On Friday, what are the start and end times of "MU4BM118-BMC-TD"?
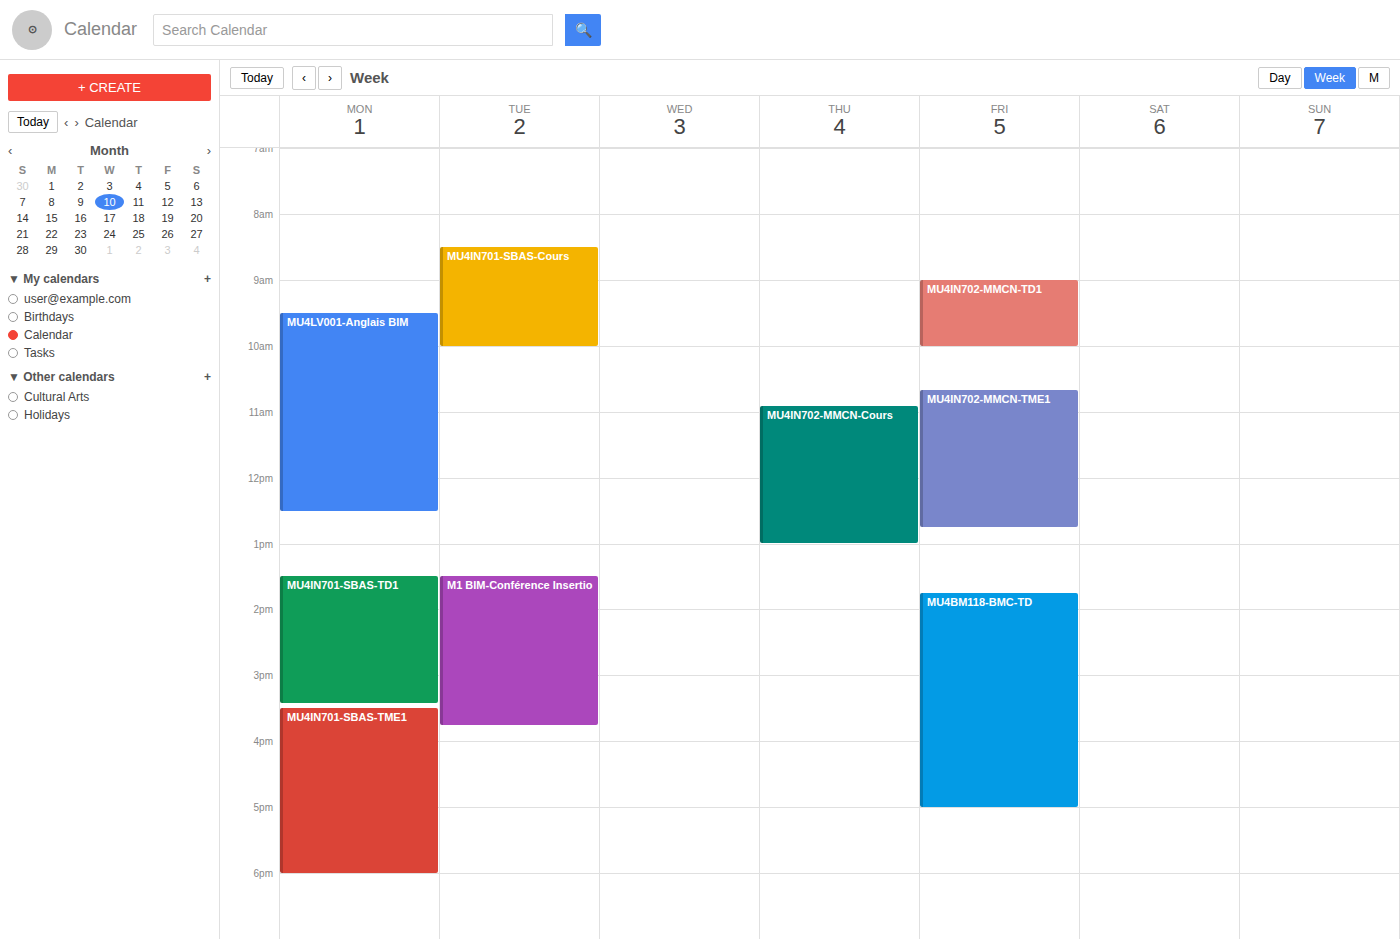
1:45 PM to 5:00 PM